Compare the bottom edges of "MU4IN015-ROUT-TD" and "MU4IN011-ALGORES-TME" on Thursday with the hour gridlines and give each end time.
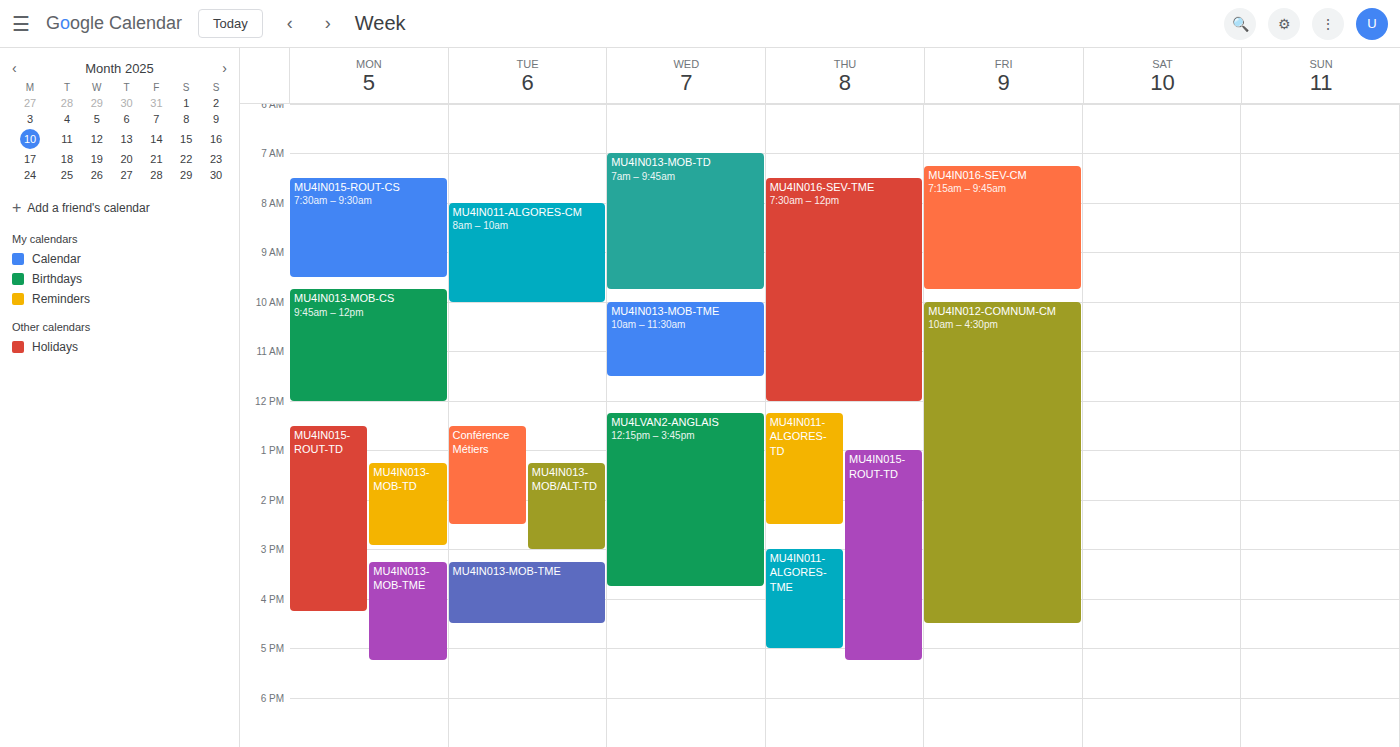
"MU4IN015-ROUT-TD": 5:15 PM, neither: a quarter of the way from the 5 PM line to the 6 PM line. "MU4IN011-ALGORES-TME": 5:00 PM, exactly on the 5 PM line.